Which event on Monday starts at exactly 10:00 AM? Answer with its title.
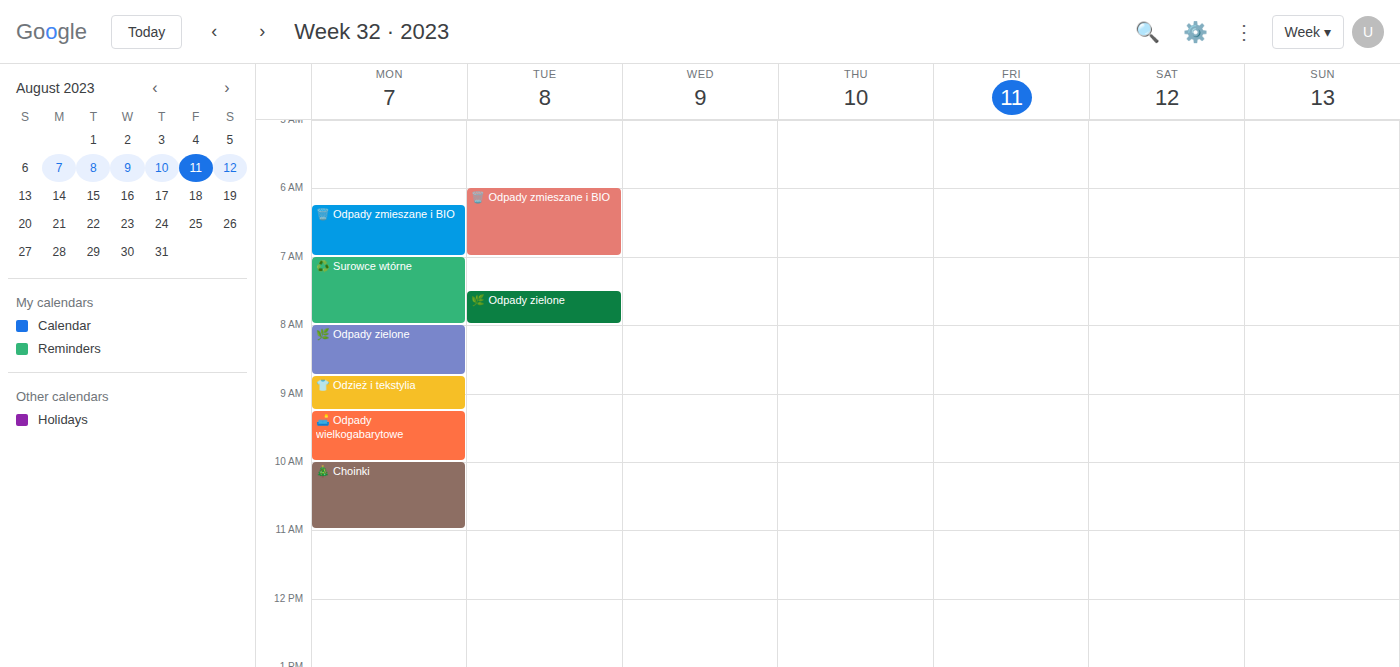
"🎄 Choinki"